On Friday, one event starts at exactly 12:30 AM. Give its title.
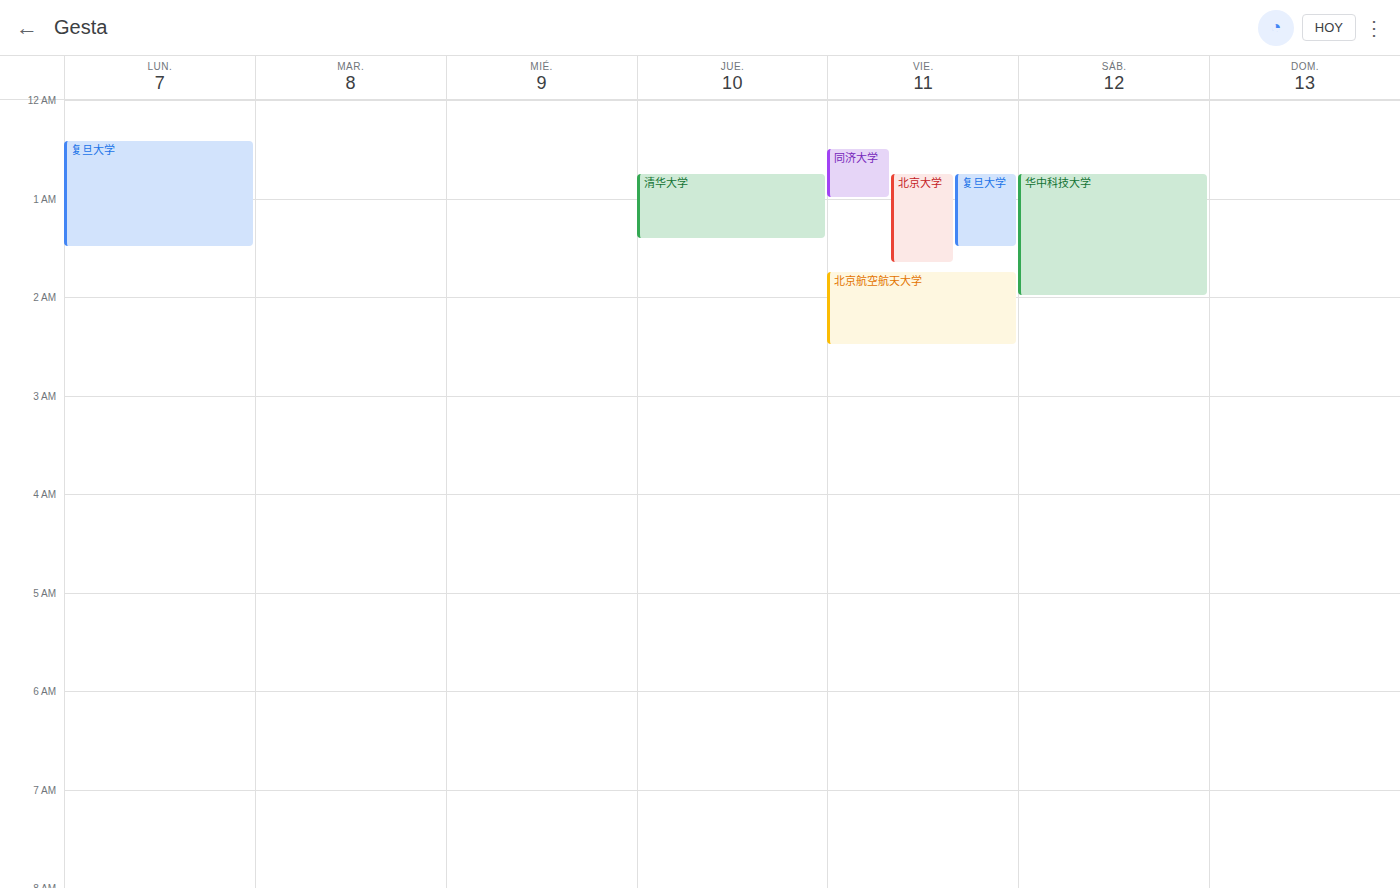
"同济大学"